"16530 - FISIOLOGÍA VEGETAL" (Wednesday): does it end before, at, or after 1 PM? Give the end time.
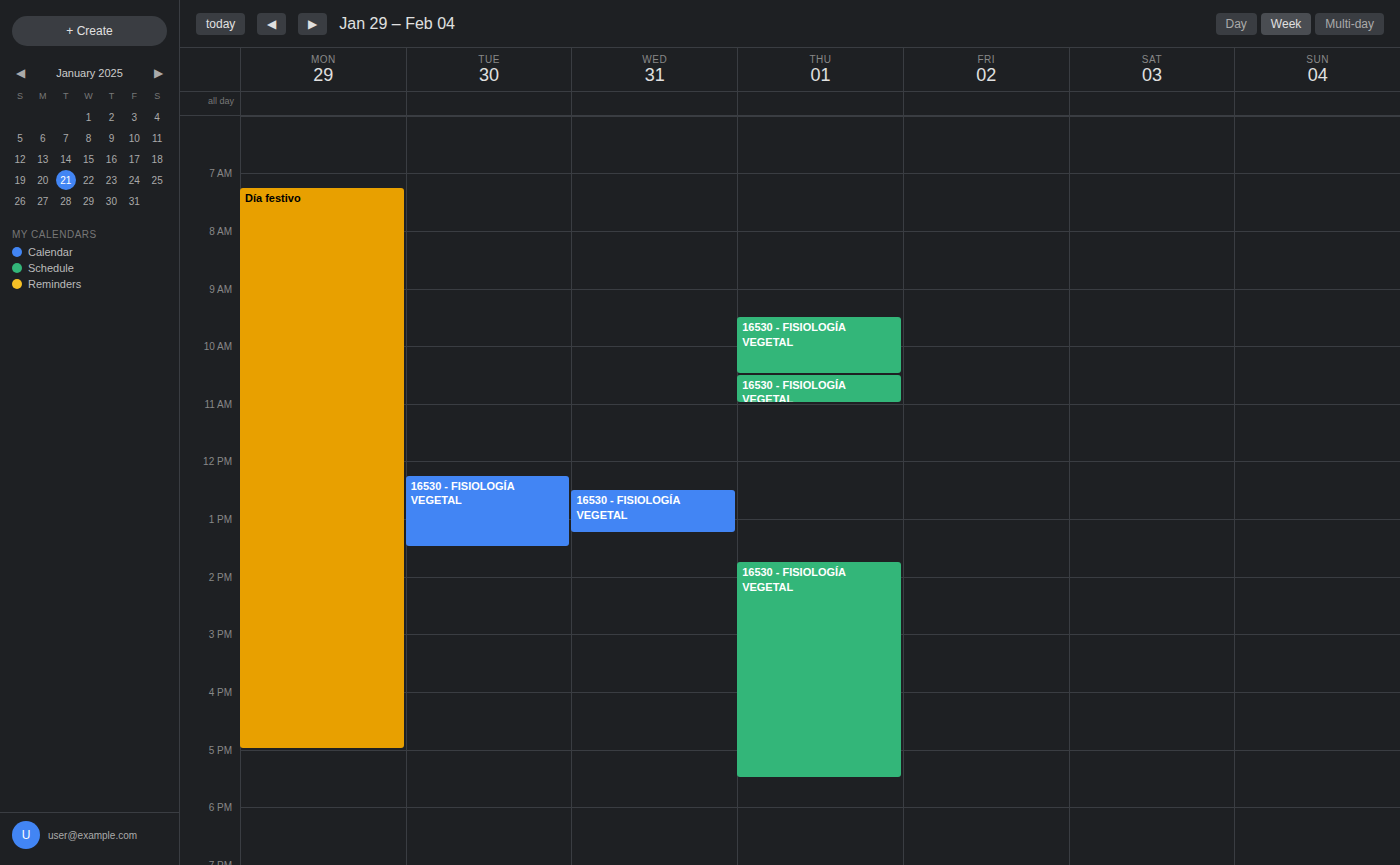
1:15 PM -- after 1 PM, 15 minutes below the 1 PM line.